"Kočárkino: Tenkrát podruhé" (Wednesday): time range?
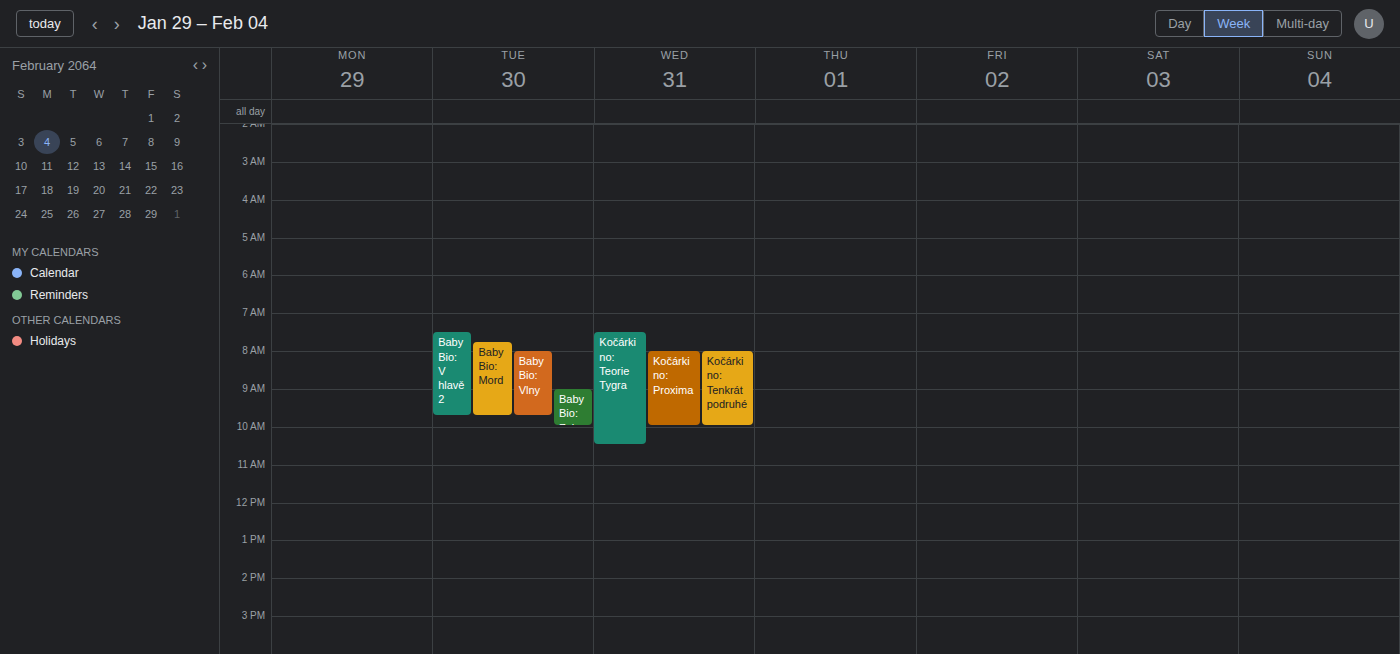
8:00 AM to 10:00 AM